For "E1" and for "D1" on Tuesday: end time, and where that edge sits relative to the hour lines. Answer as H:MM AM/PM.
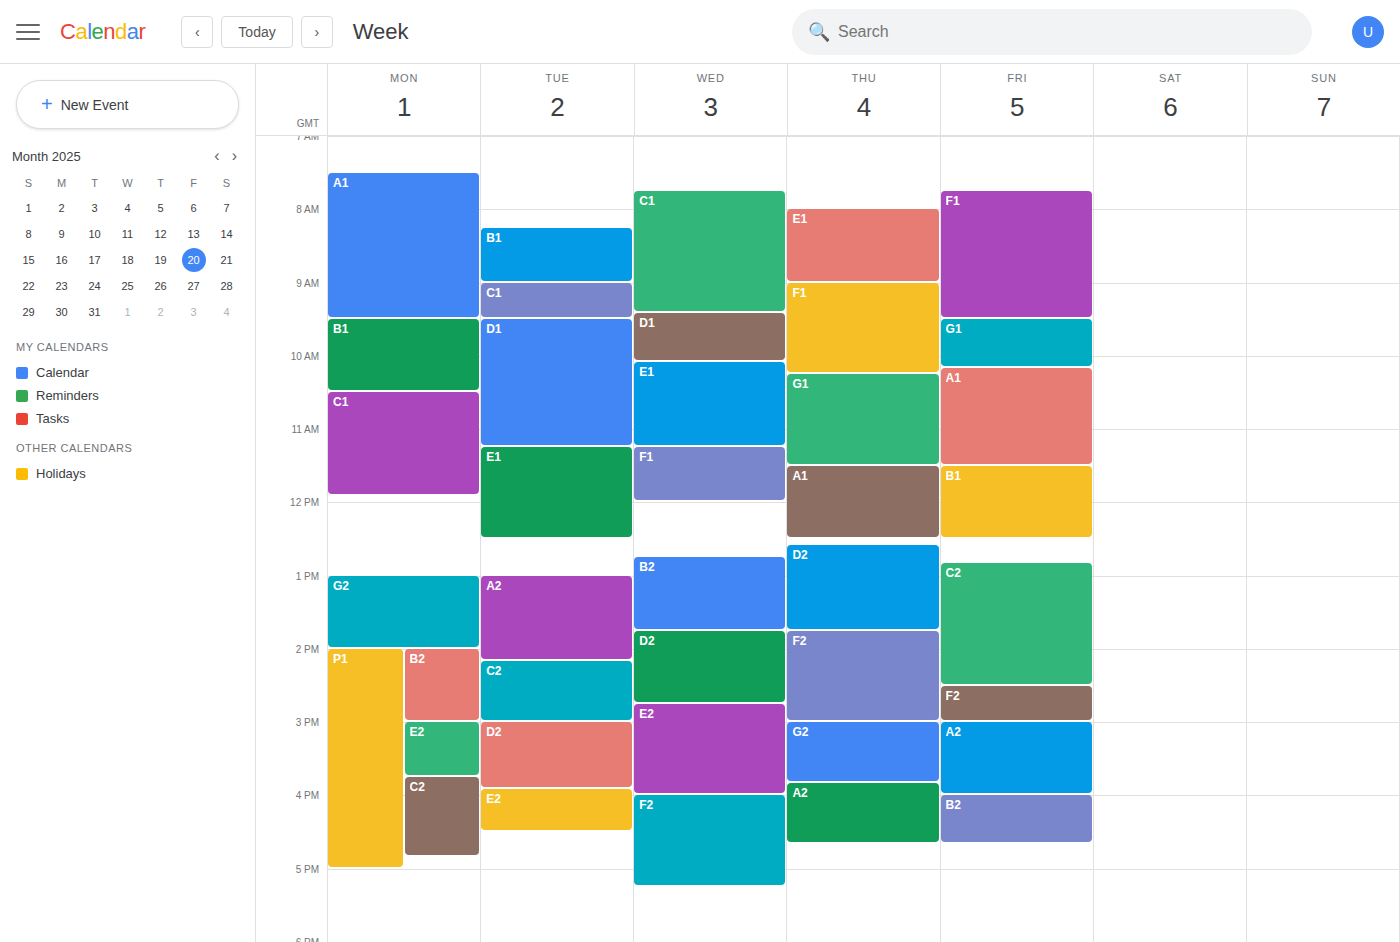
"E1": 12:30 PM, halfway between the 12 PM and 1 PM lines. "D1": 11:15 AM, neither: a quarter of the way from the 11 AM line to the 12 PM line.